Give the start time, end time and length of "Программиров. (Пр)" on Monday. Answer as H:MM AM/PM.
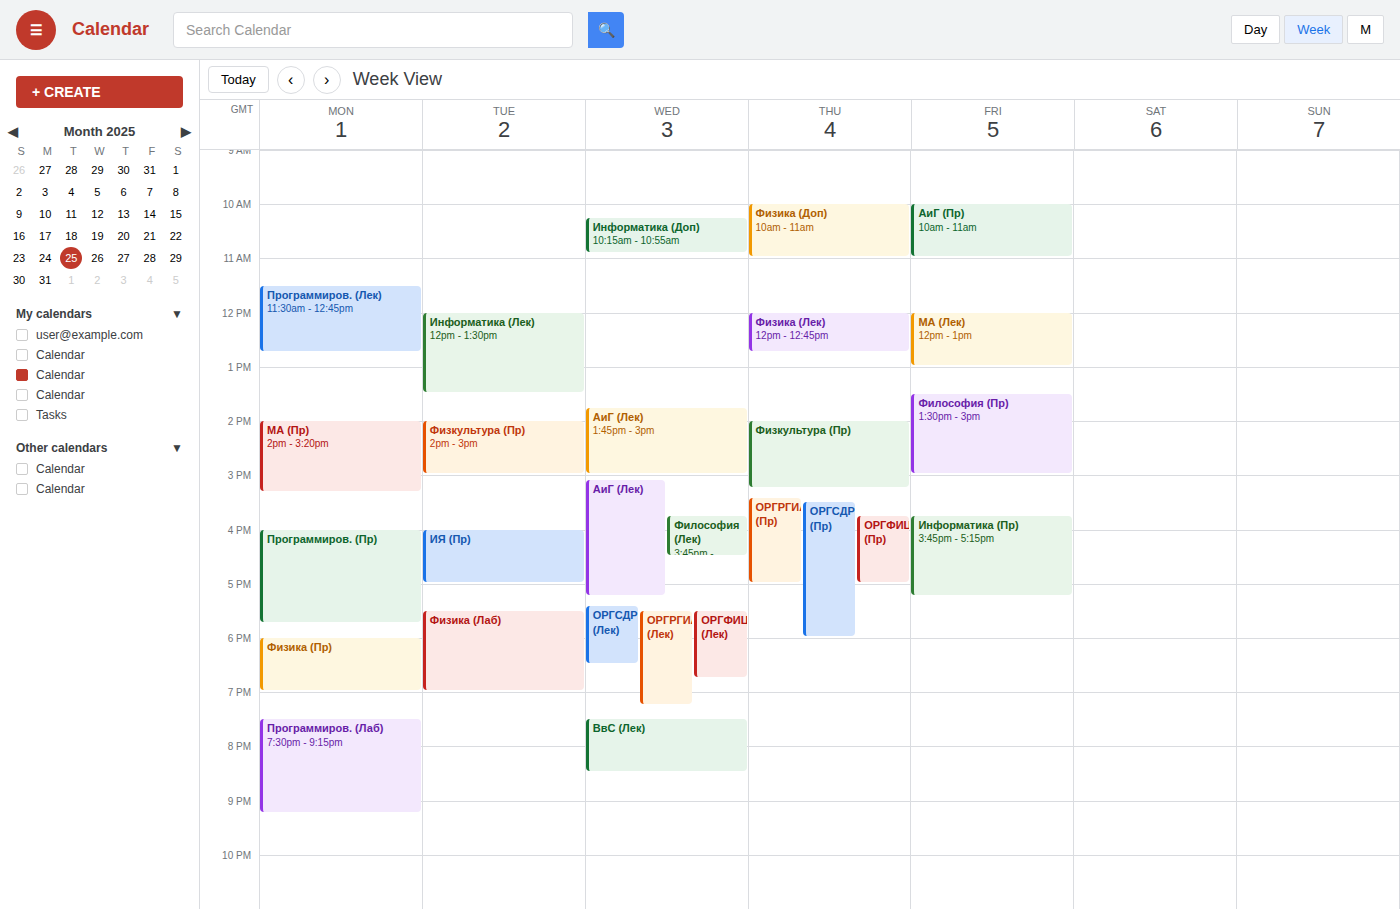
4:00 PM to 5:45 PM, 1 hour 45 minutes